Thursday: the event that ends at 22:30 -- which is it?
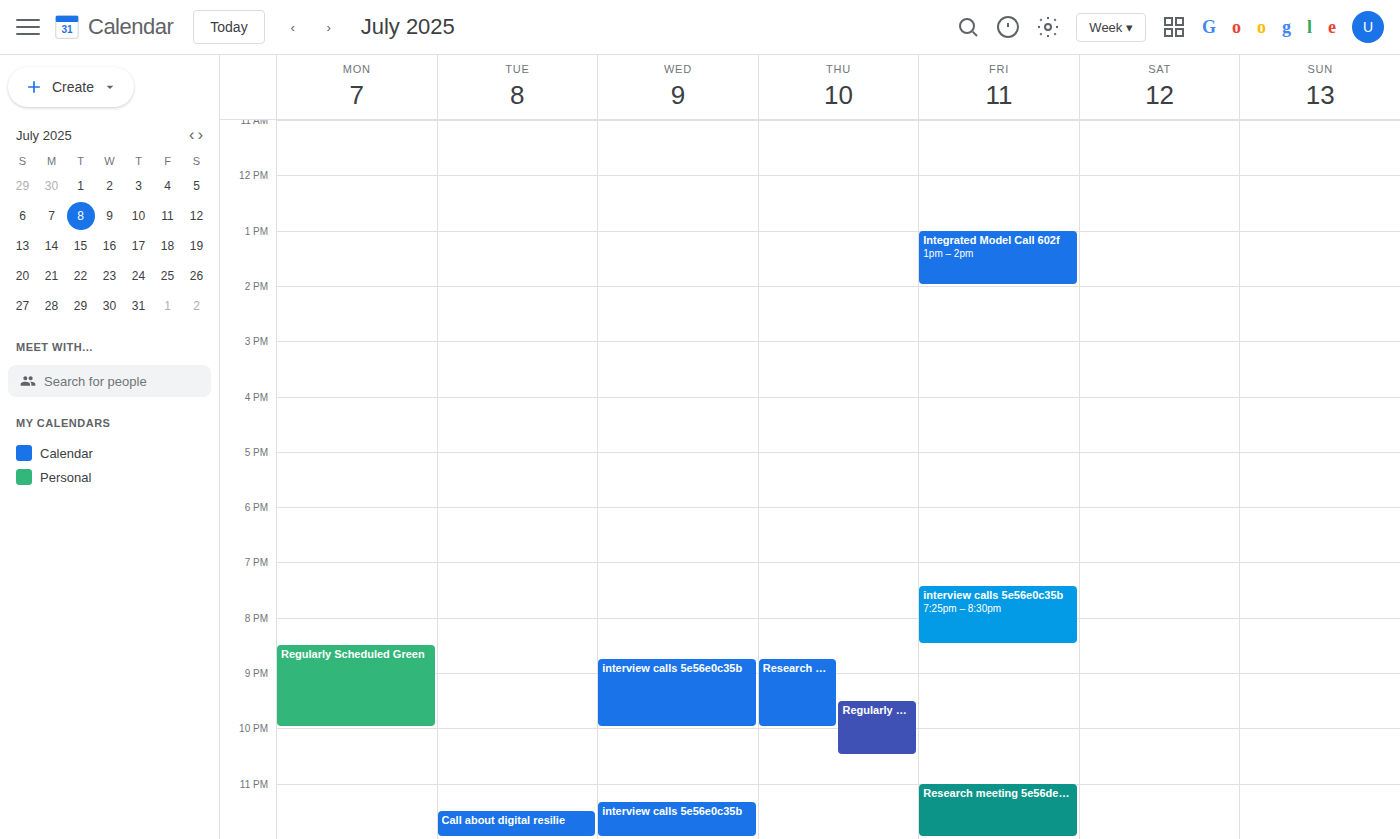
"Regularly Scheduled Resear"